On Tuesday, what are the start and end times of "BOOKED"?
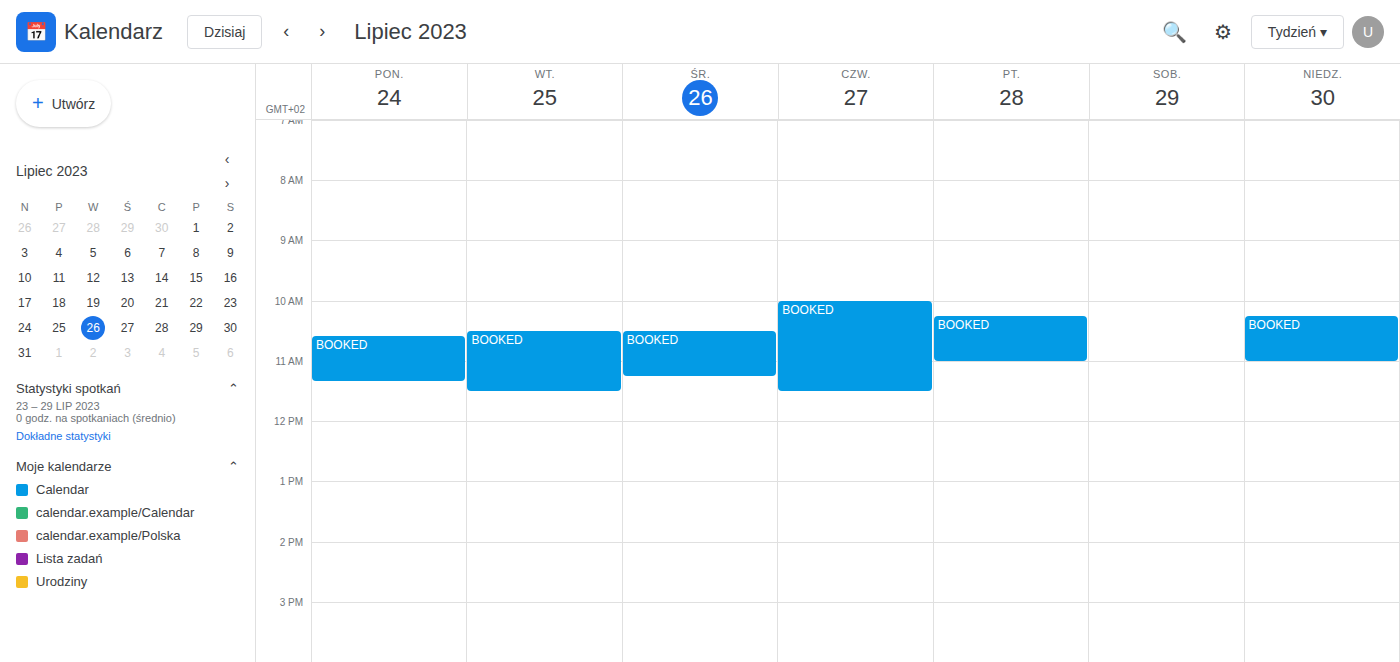
10:30 AM to 11:30 AM